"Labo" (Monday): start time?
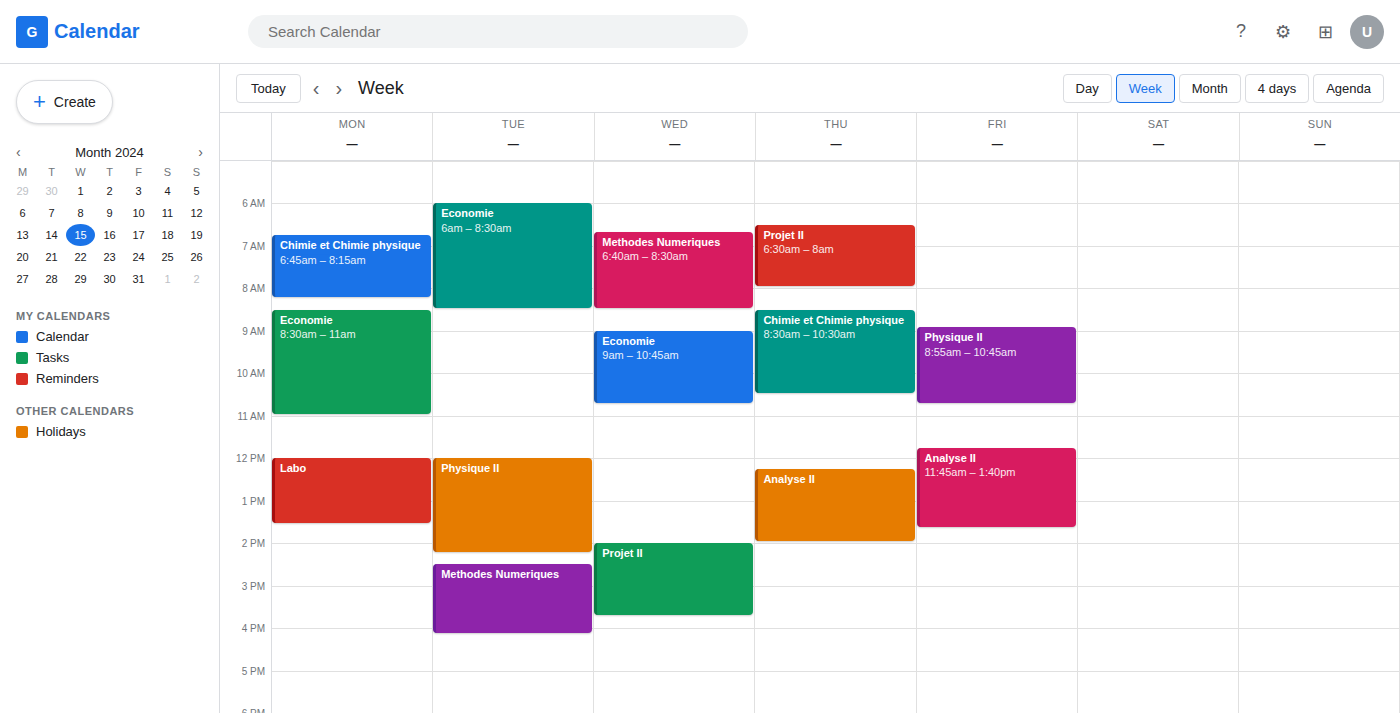
12:00 PM